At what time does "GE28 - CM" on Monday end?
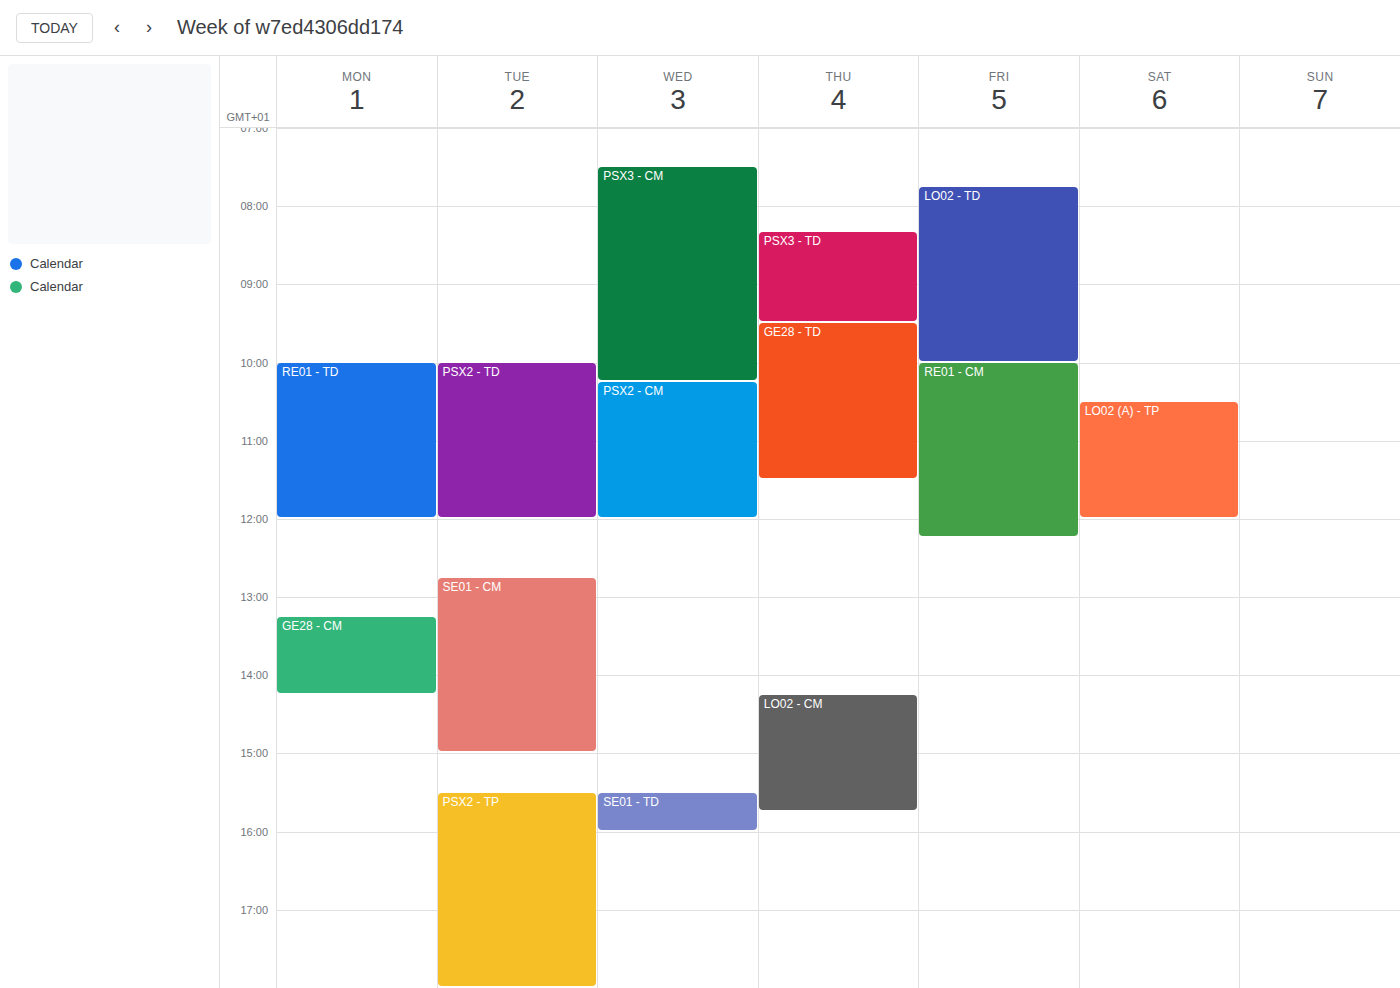
2:15 PM